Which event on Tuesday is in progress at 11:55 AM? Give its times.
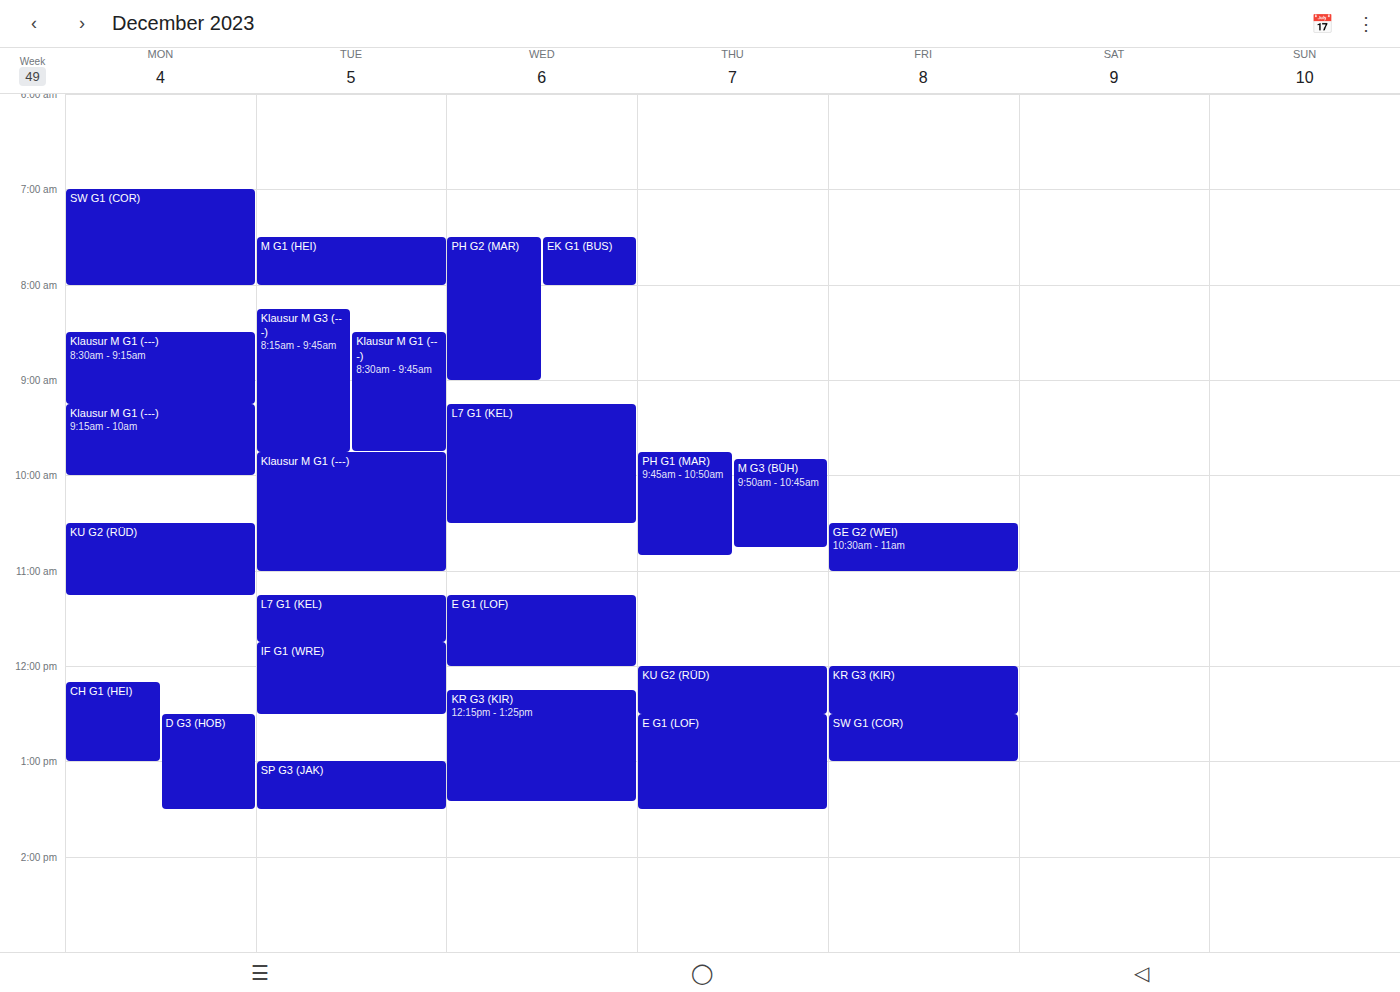
"IF G1 (WRE)", 11:45 AM to 12:30 PM